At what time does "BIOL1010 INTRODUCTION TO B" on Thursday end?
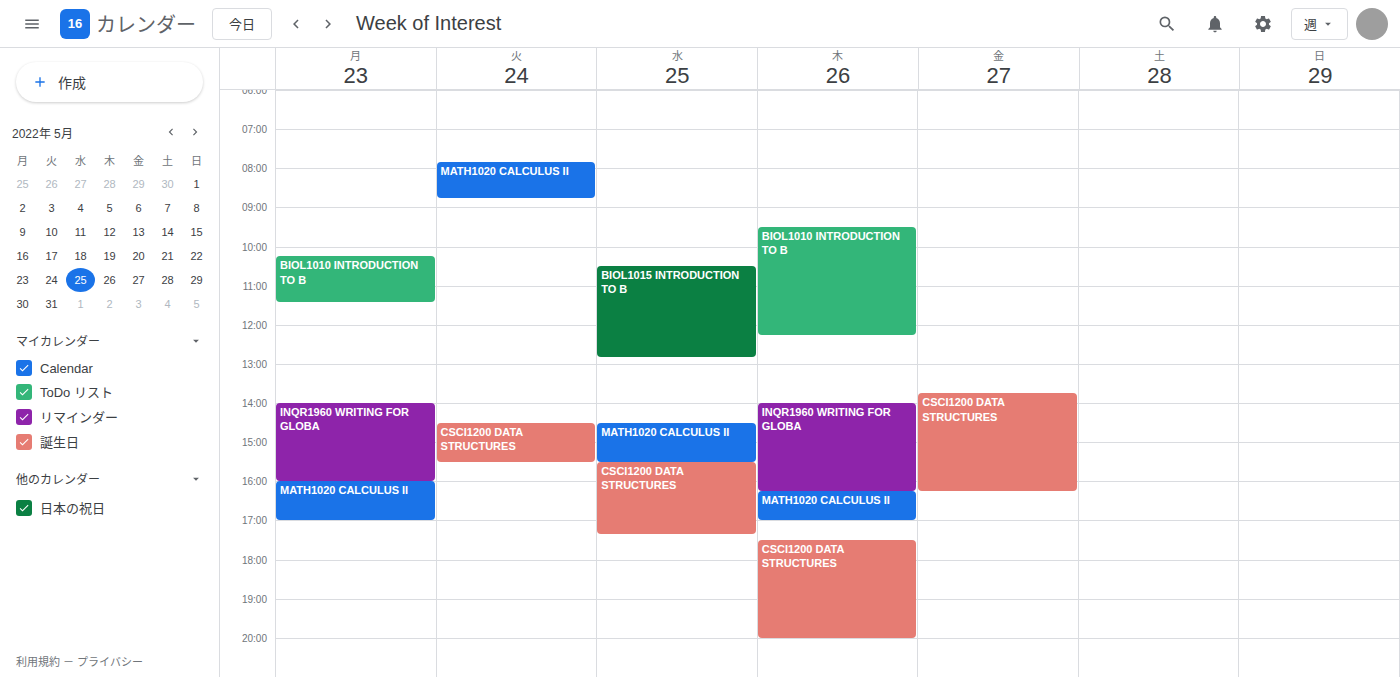
12:15